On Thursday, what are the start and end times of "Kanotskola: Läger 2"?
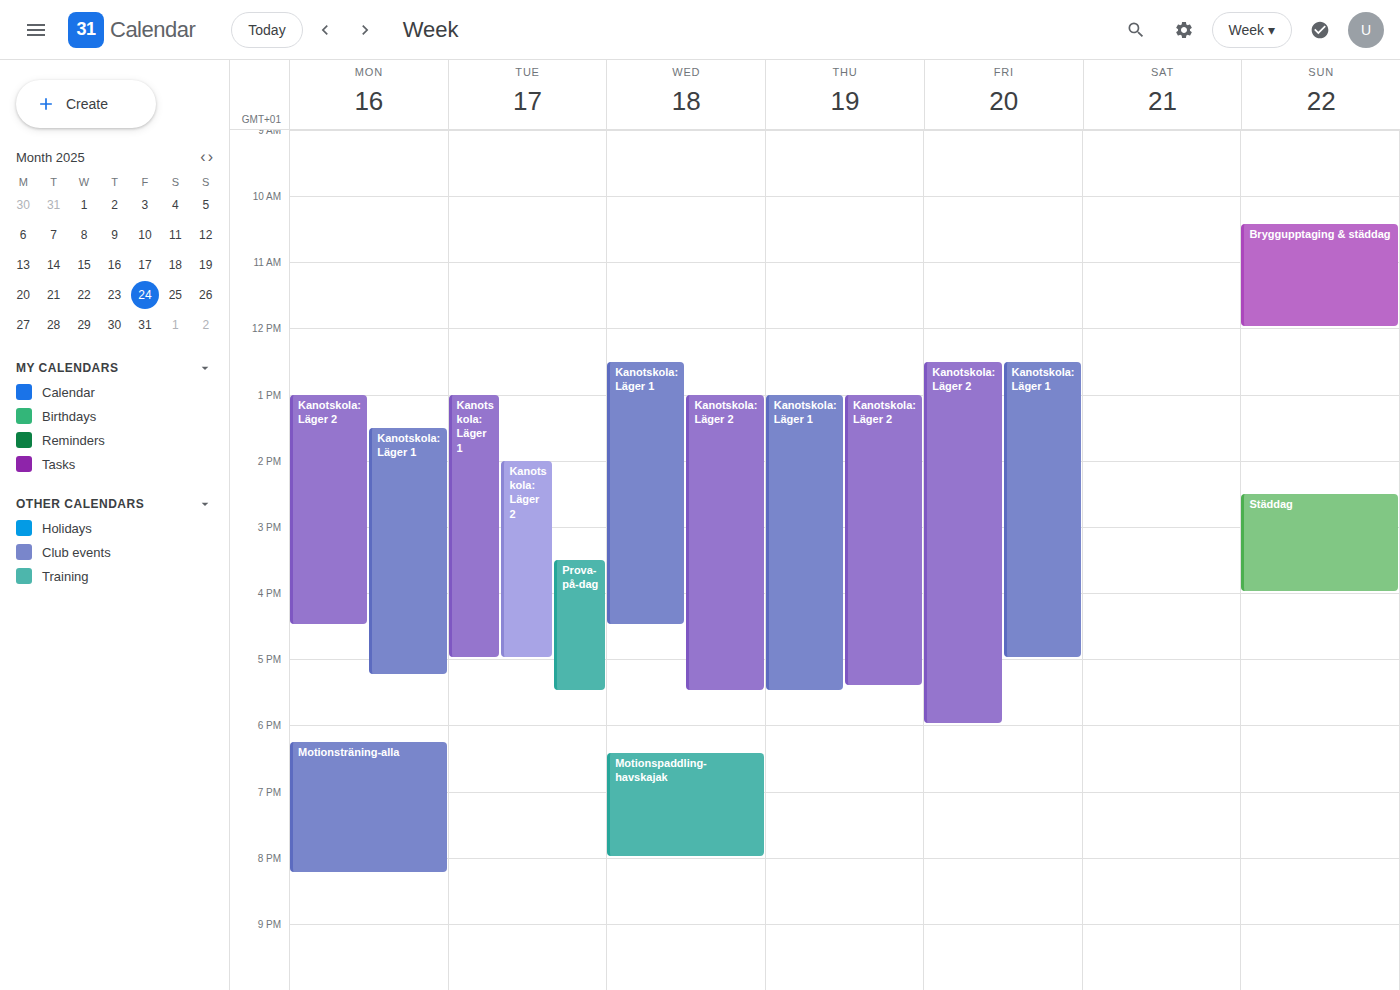
1:00 PM to 5:25 PM